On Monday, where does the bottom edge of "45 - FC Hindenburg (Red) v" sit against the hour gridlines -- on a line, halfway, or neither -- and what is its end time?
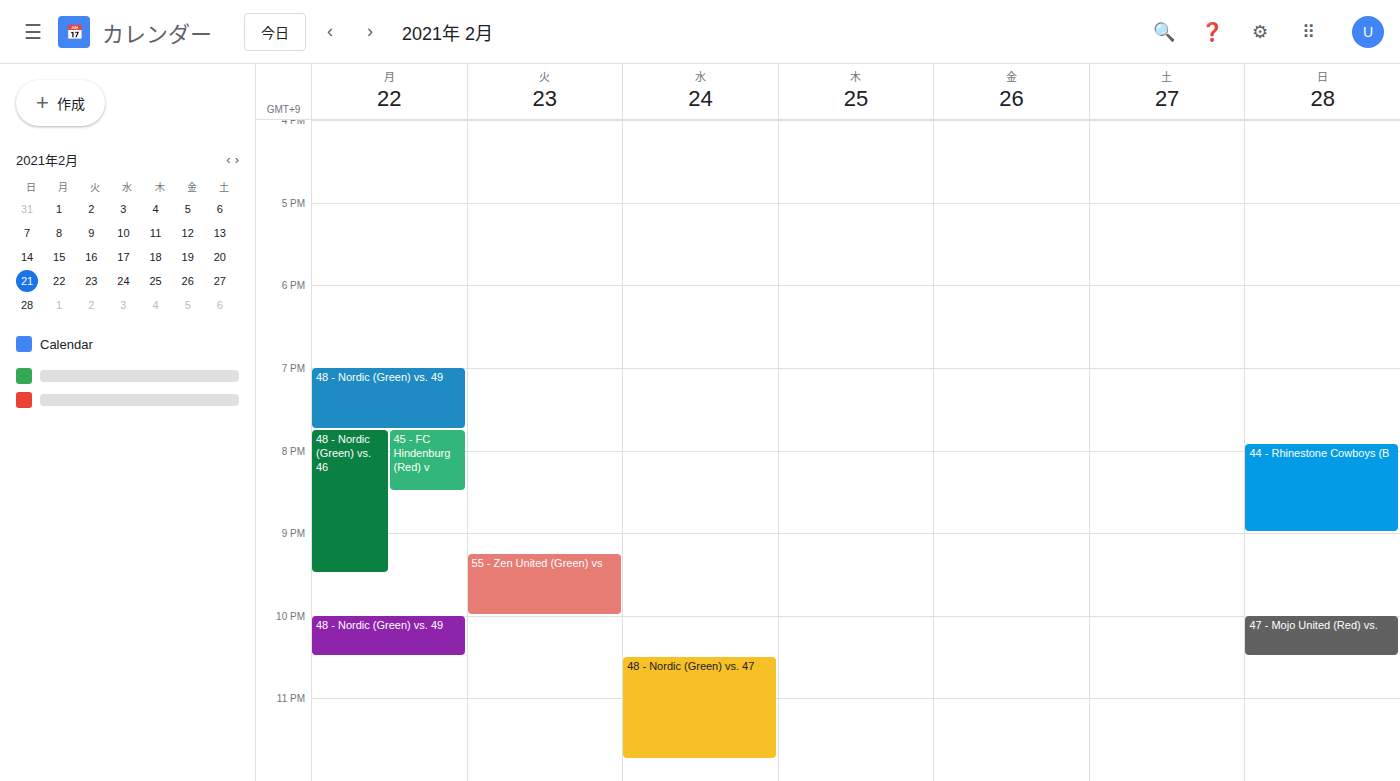
8:30 PM -- halfway between the 8 PM and 9 PM lines.